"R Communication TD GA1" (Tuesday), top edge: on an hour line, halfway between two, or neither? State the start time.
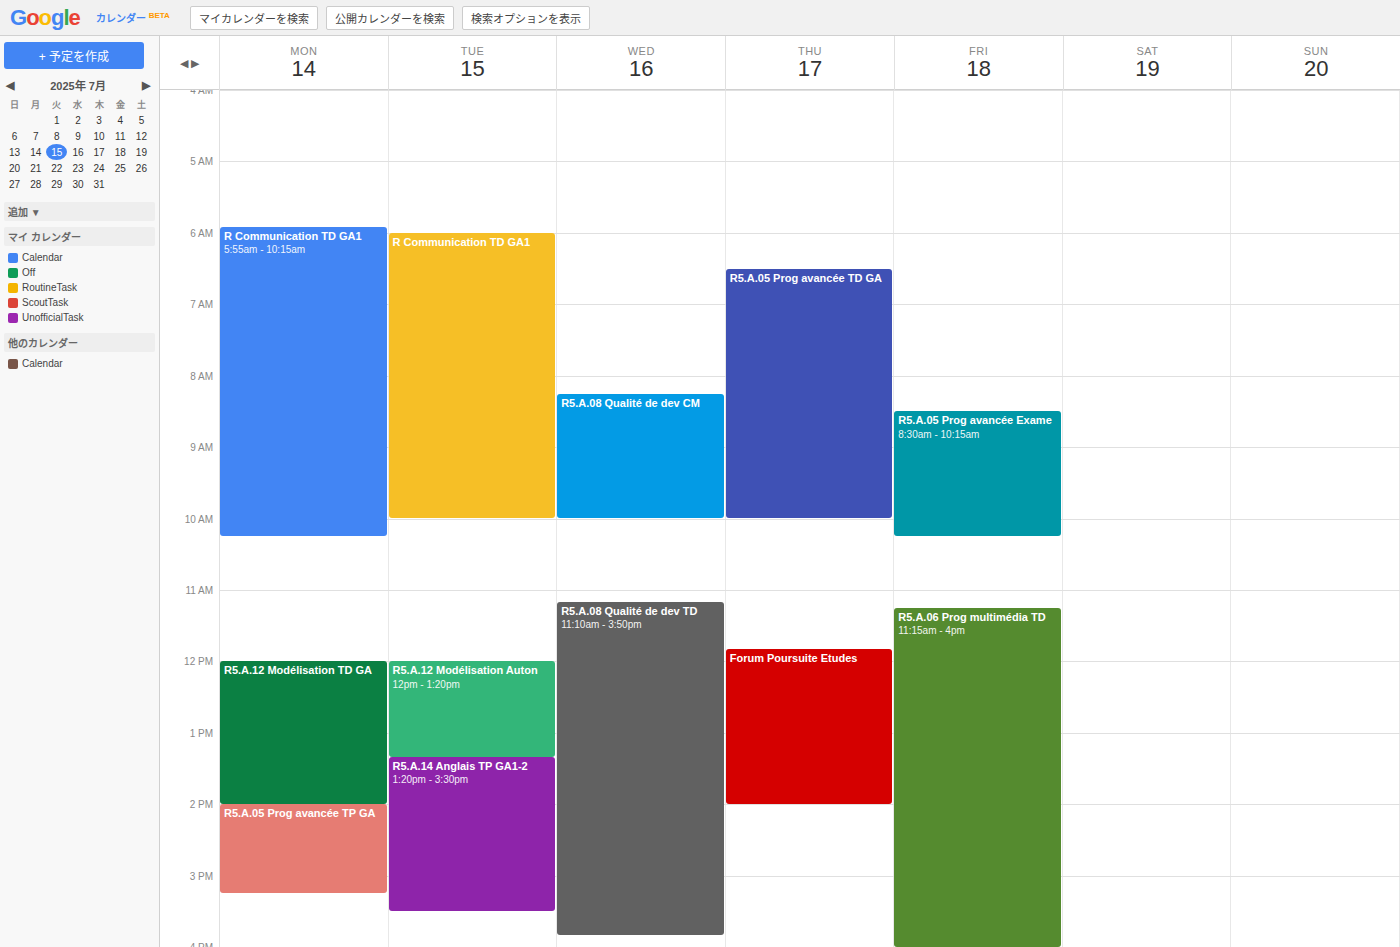
6:00 AM -- exactly on the 6 AM line.